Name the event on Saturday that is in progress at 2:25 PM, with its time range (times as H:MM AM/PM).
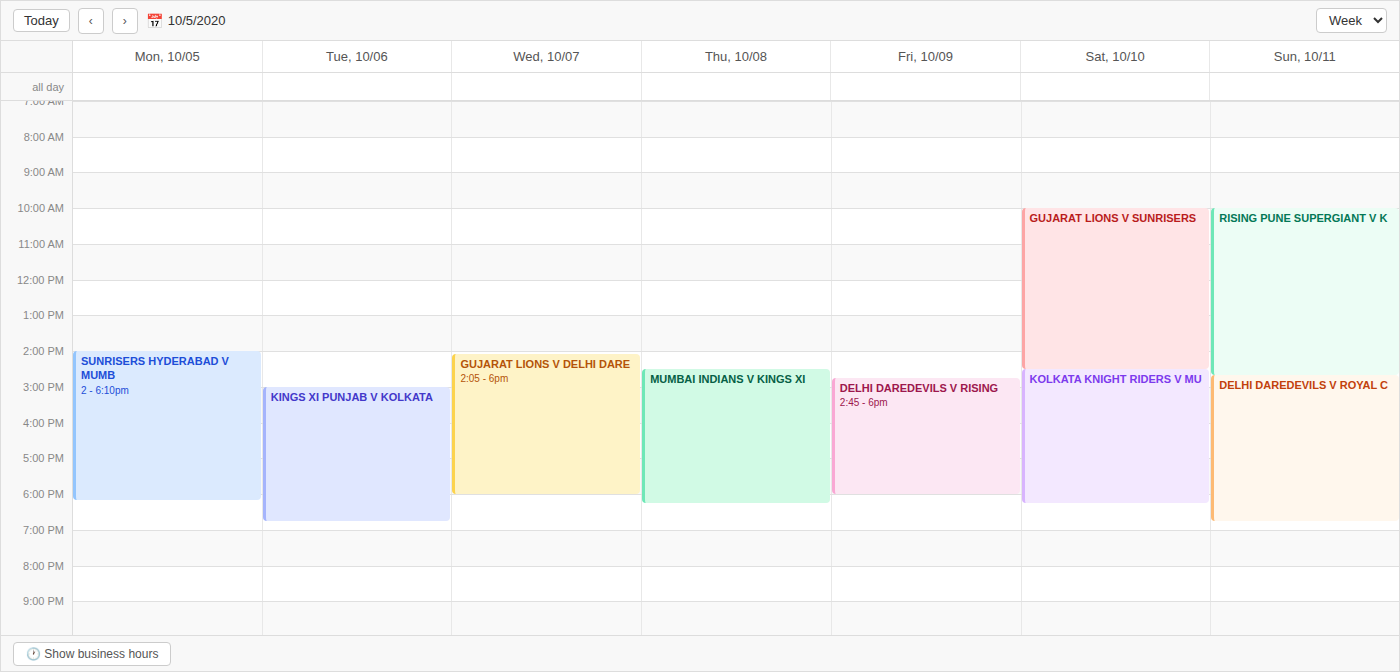
"Gujarat Lions v Sunrisers", 10:00 AM to 2:30 PM